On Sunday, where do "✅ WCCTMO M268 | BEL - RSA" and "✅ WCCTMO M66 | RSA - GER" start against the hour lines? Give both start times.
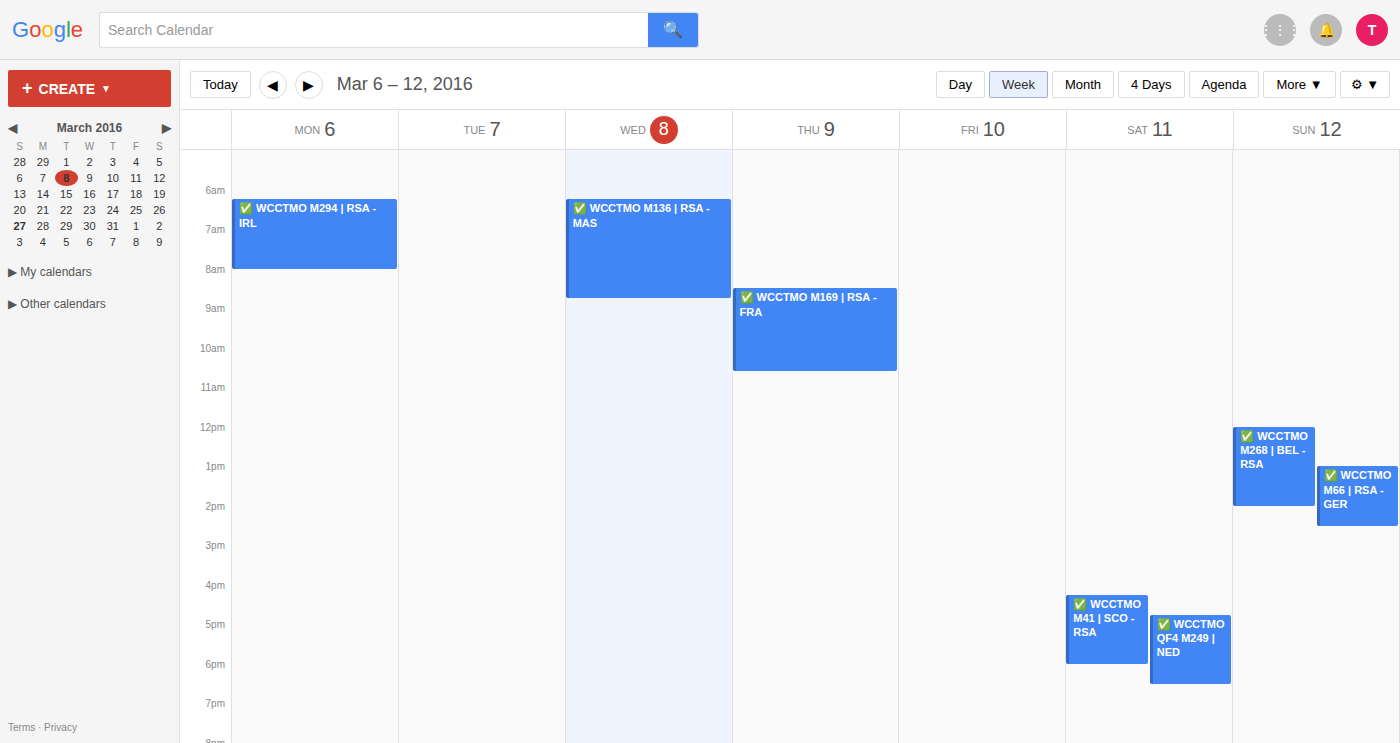
"✅ WCCTMO M268 | BEL - RSA": 12:00, exactly on the 12:00 line. "✅ WCCTMO M66 | RSA - GER": 13:00, exactly on the 13:00 line.